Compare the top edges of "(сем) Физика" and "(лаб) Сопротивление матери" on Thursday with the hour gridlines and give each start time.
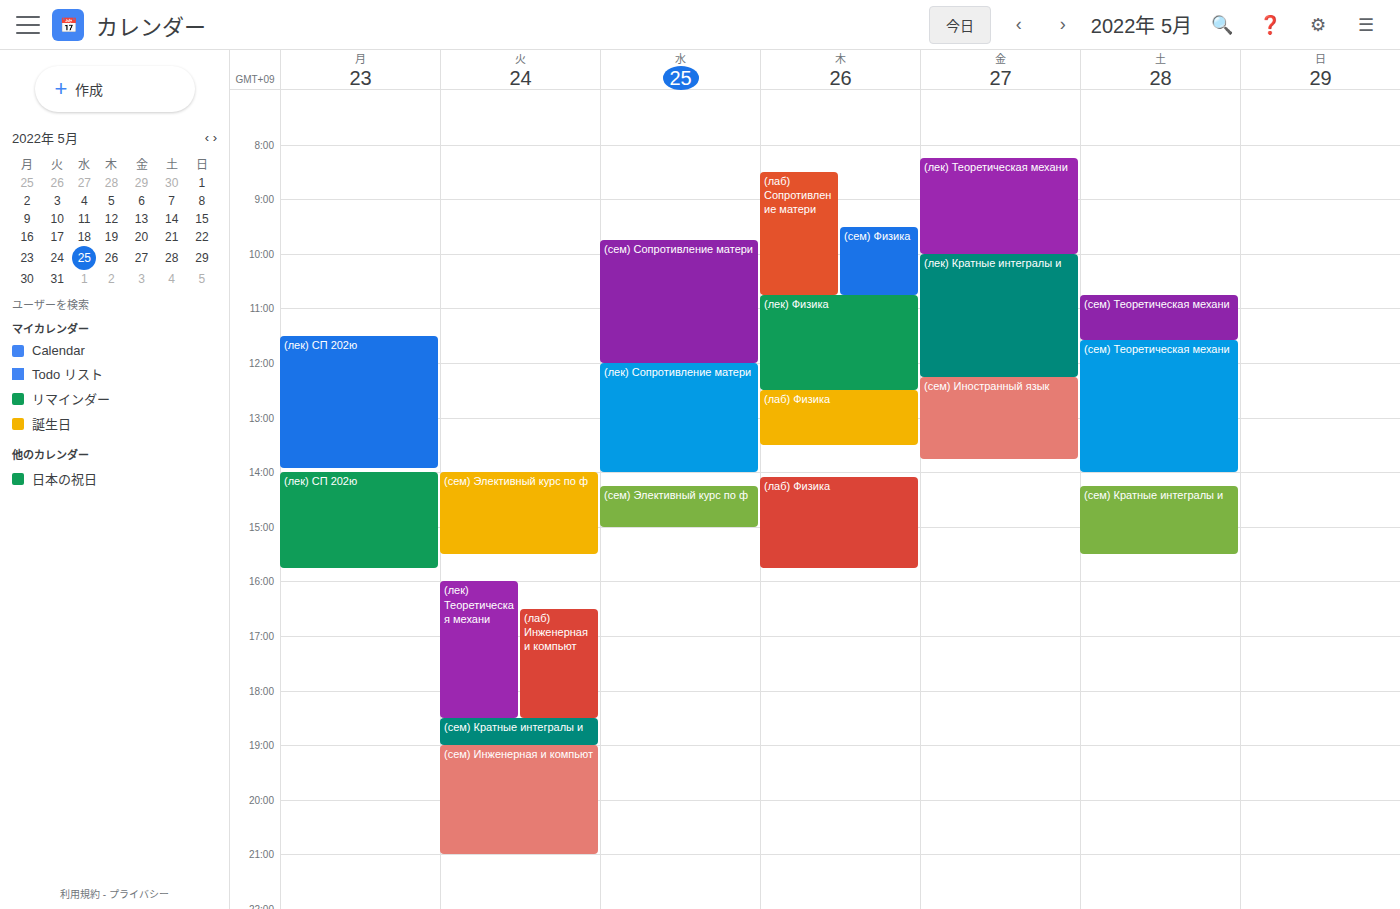
"(сем) Физика": 9:30 AM, halfway between the 9 AM and 10 AM lines. "(лаб) Сопротивление матери": 8:30 AM, halfway between the 8 AM and 9 AM lines.